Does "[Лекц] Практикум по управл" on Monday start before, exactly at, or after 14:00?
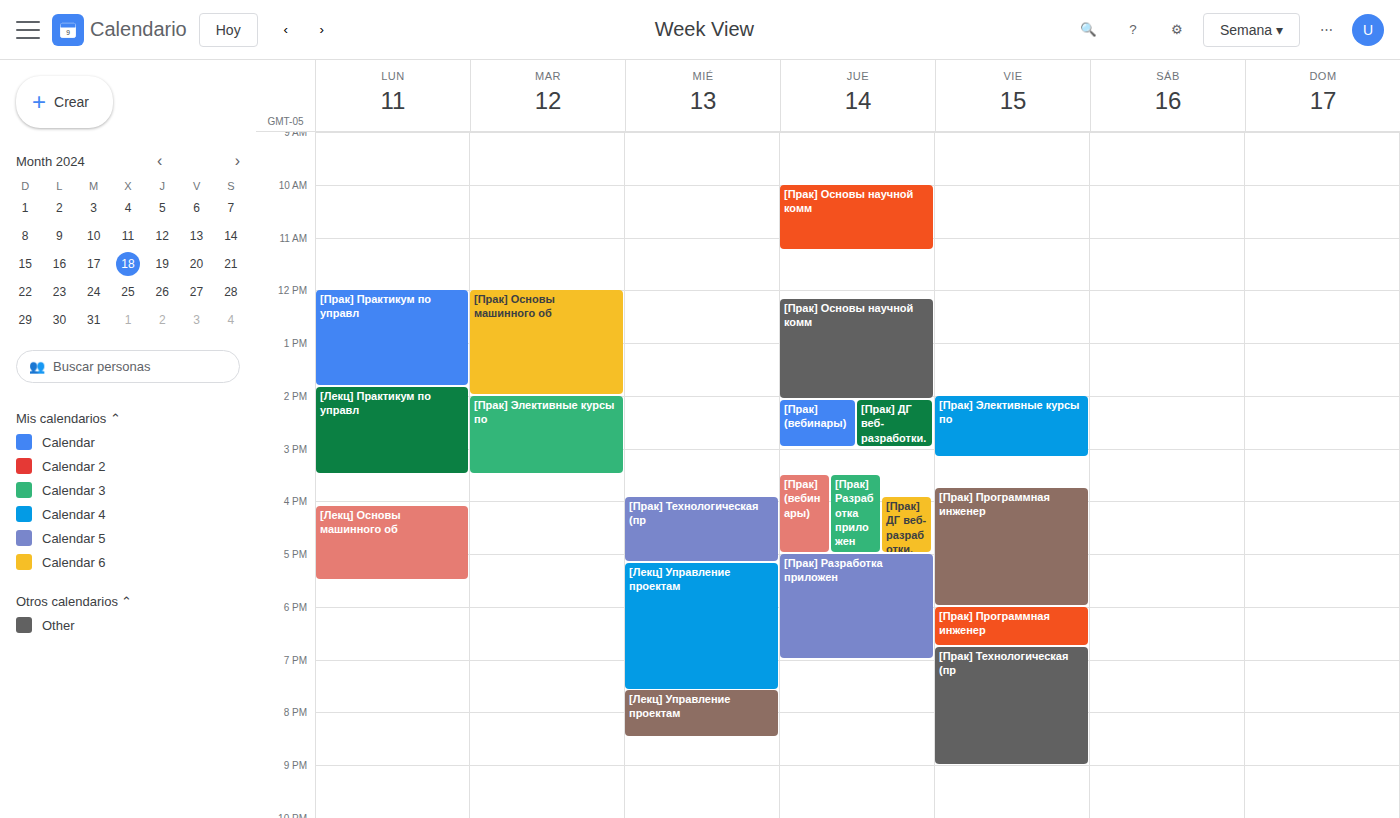
13:50 -- before 14:00, 10 minutes above the 14:00 line.